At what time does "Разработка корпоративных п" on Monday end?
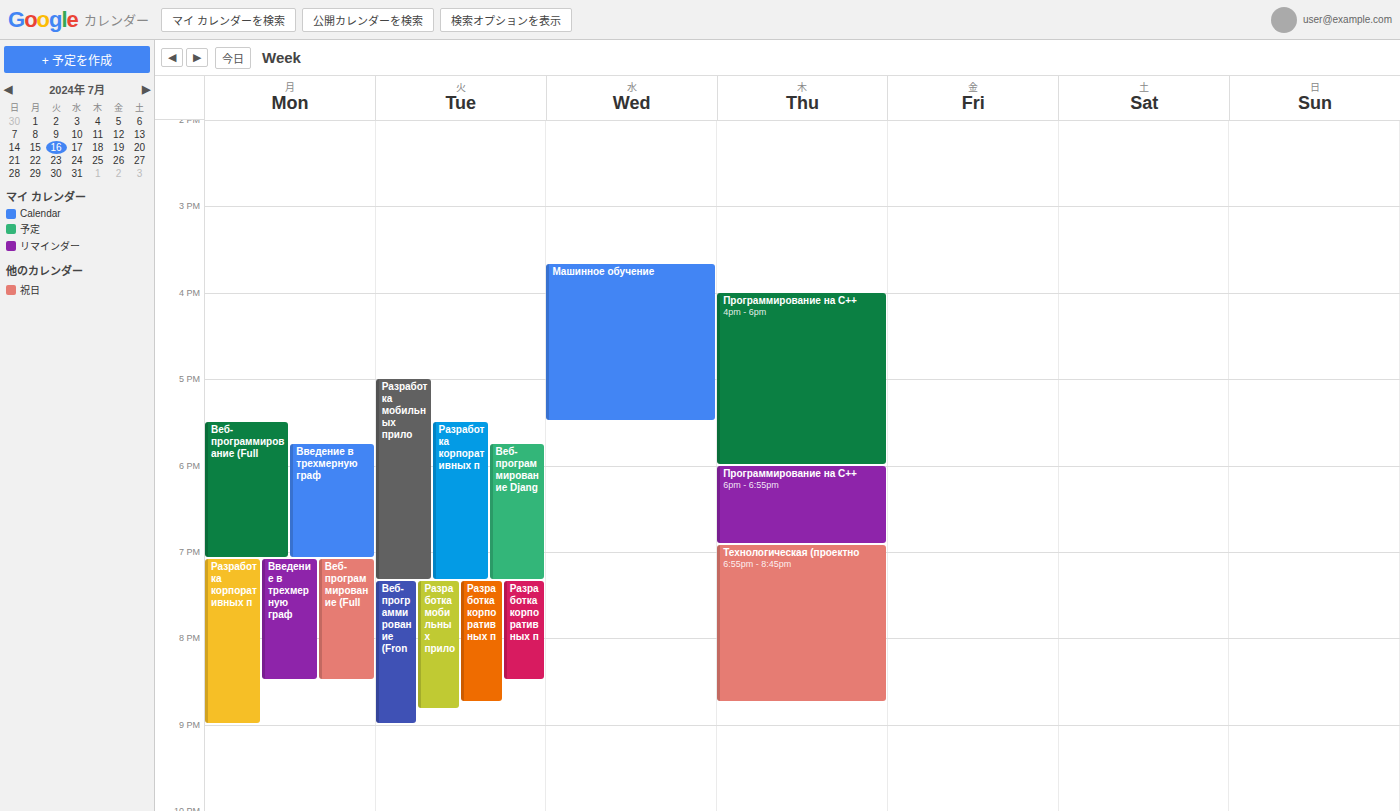
9:00 PM